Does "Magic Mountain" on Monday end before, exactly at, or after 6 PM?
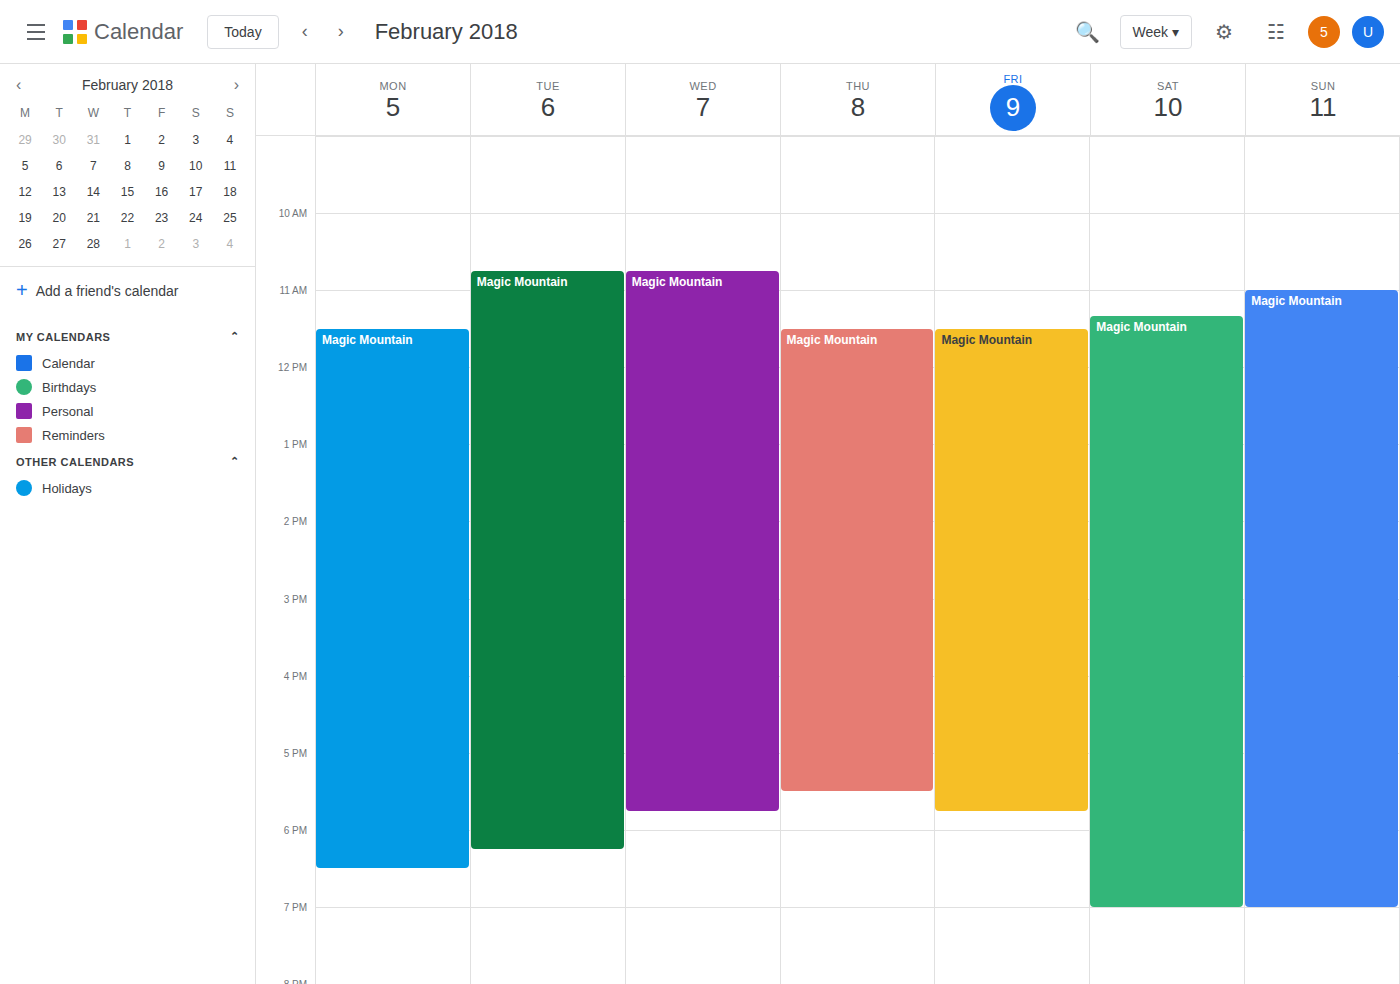
6:30 PM -- after 6 PM, 30 minutes below the 6 PM line.